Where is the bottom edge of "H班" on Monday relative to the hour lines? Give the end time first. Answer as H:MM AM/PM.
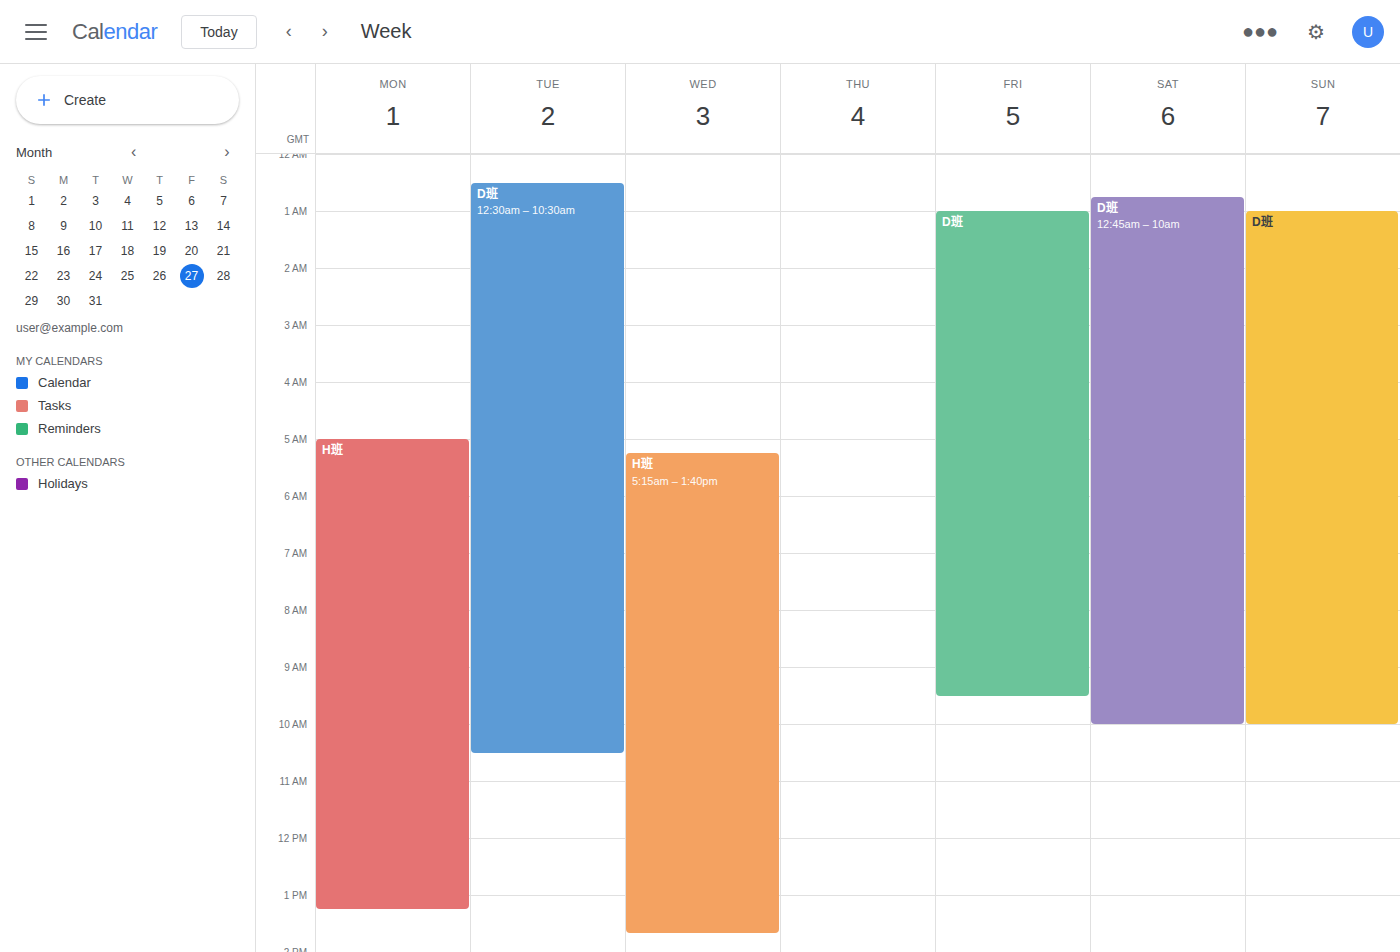
1:15 PM -- neither: a quarter of the way from the 1 PM line to the 2 PM line.